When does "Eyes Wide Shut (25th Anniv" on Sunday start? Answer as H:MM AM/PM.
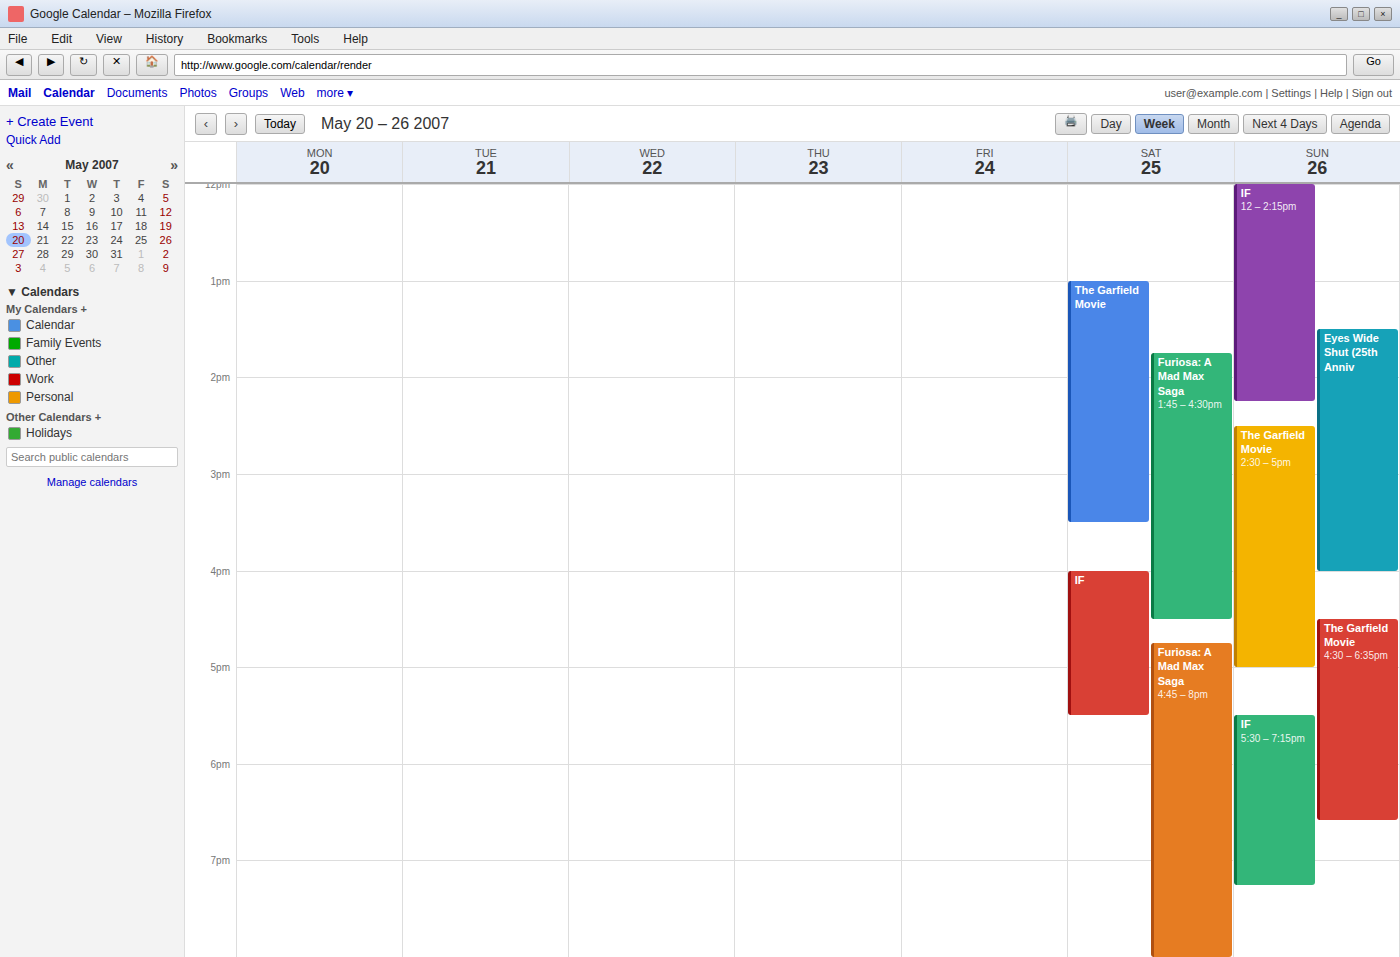
1:30 PM